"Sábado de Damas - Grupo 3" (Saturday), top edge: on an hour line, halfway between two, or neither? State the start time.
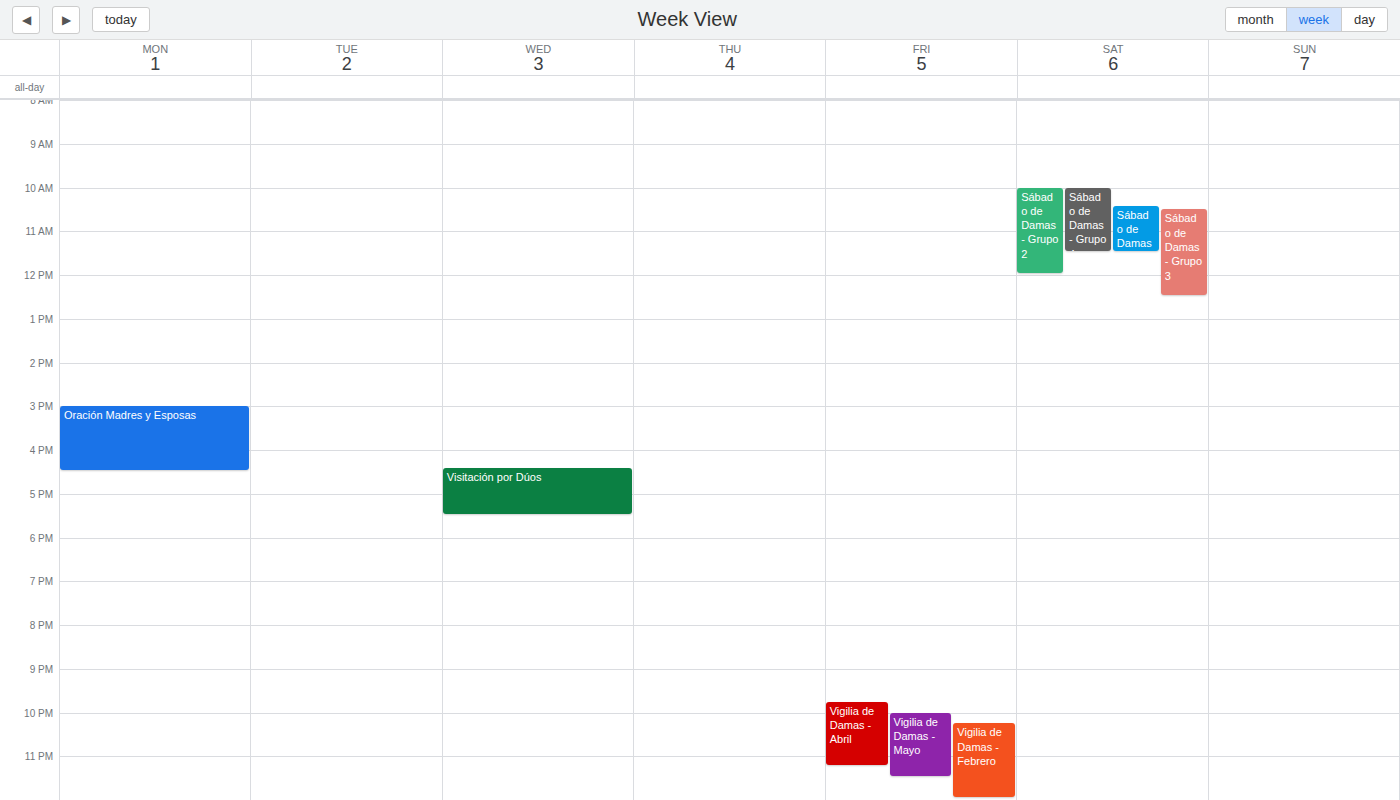
10:30 -- halfway between the 10:00 and 11:00 lines.